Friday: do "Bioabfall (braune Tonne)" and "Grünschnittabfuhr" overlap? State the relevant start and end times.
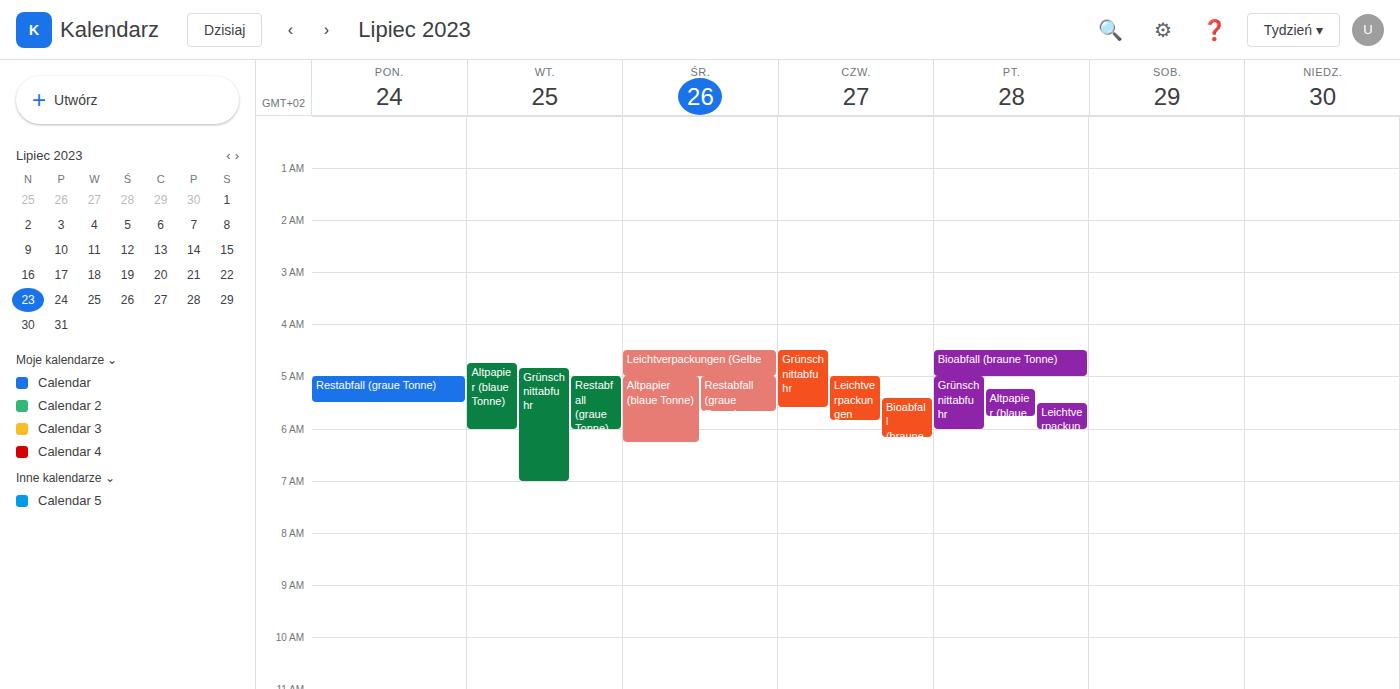
"Bioabfall (braune Tonne)" ends at 5:00 AM, exactly when "Grünschnittabfuhr" starts -- they touch but do not overlap.